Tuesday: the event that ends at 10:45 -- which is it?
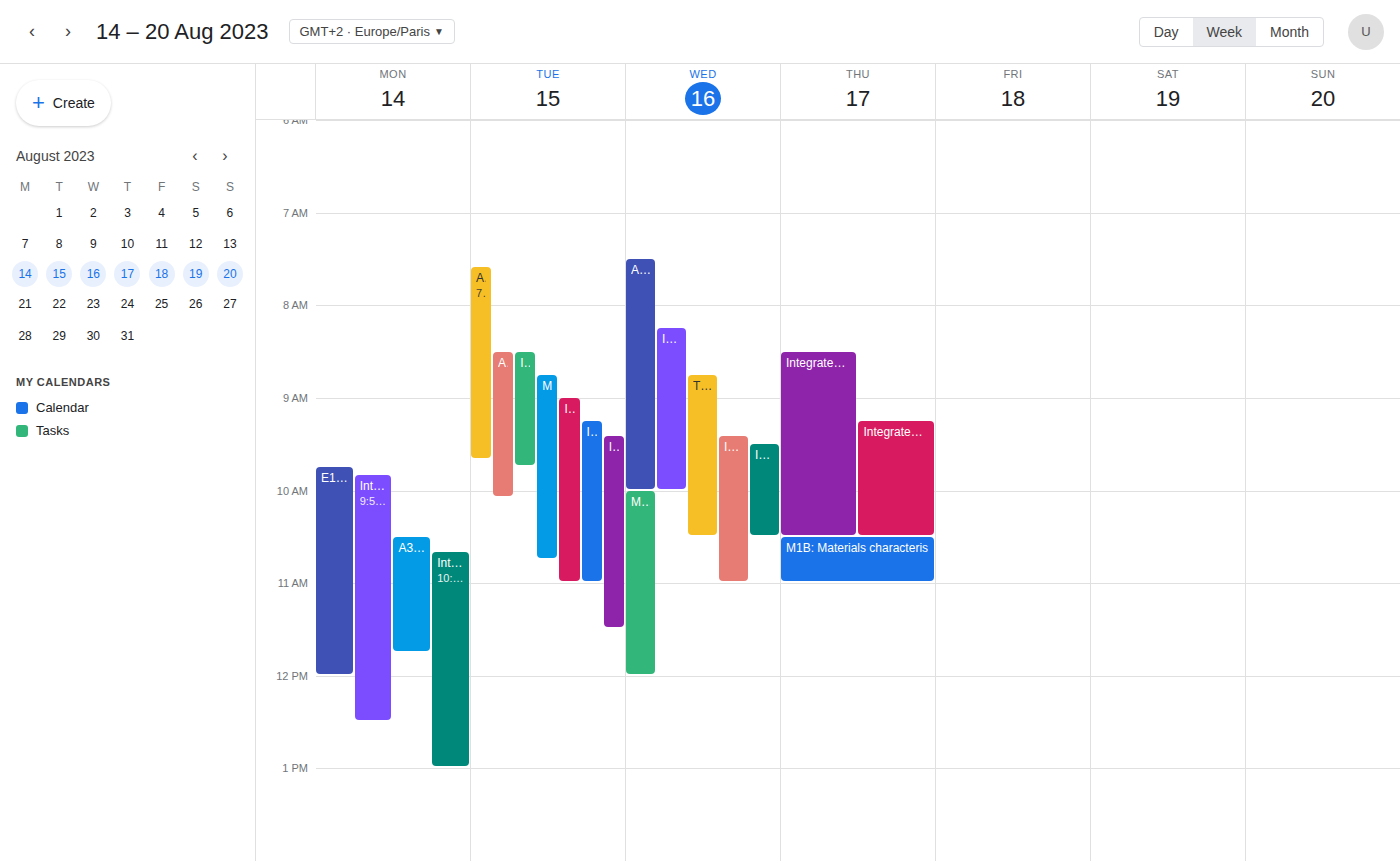
"M3: Materials modelling"